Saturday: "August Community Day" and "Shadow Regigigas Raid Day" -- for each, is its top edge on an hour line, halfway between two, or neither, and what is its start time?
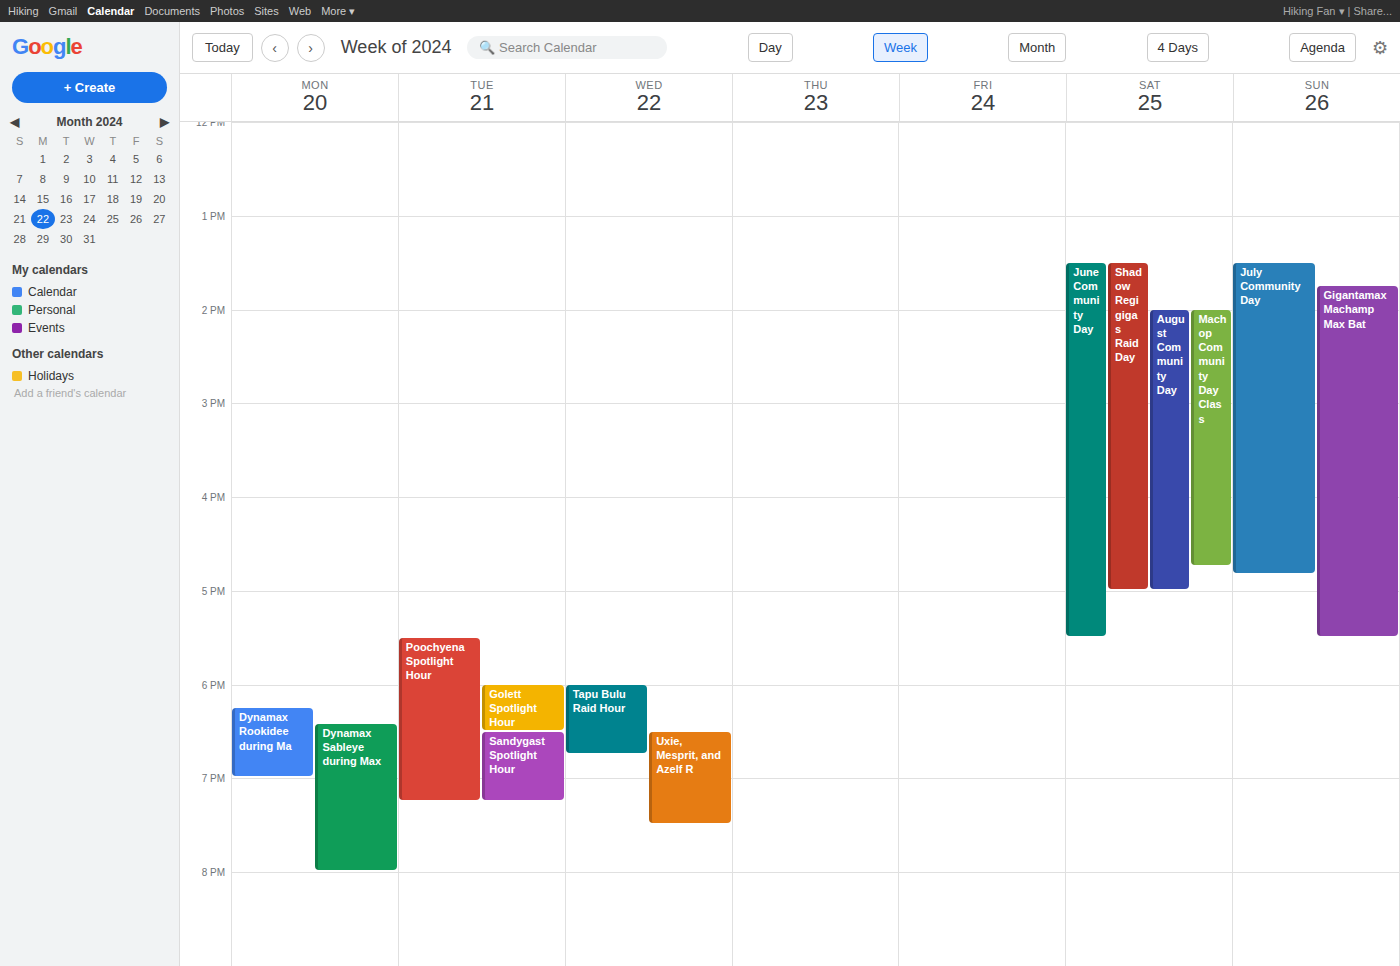
"August Community Day": 2:00 PM, exactly on the 2 PM line. "Shadow Regigigas Raid Day": 1:30 PM, halfway between the 1 PM and 2 PM lines.